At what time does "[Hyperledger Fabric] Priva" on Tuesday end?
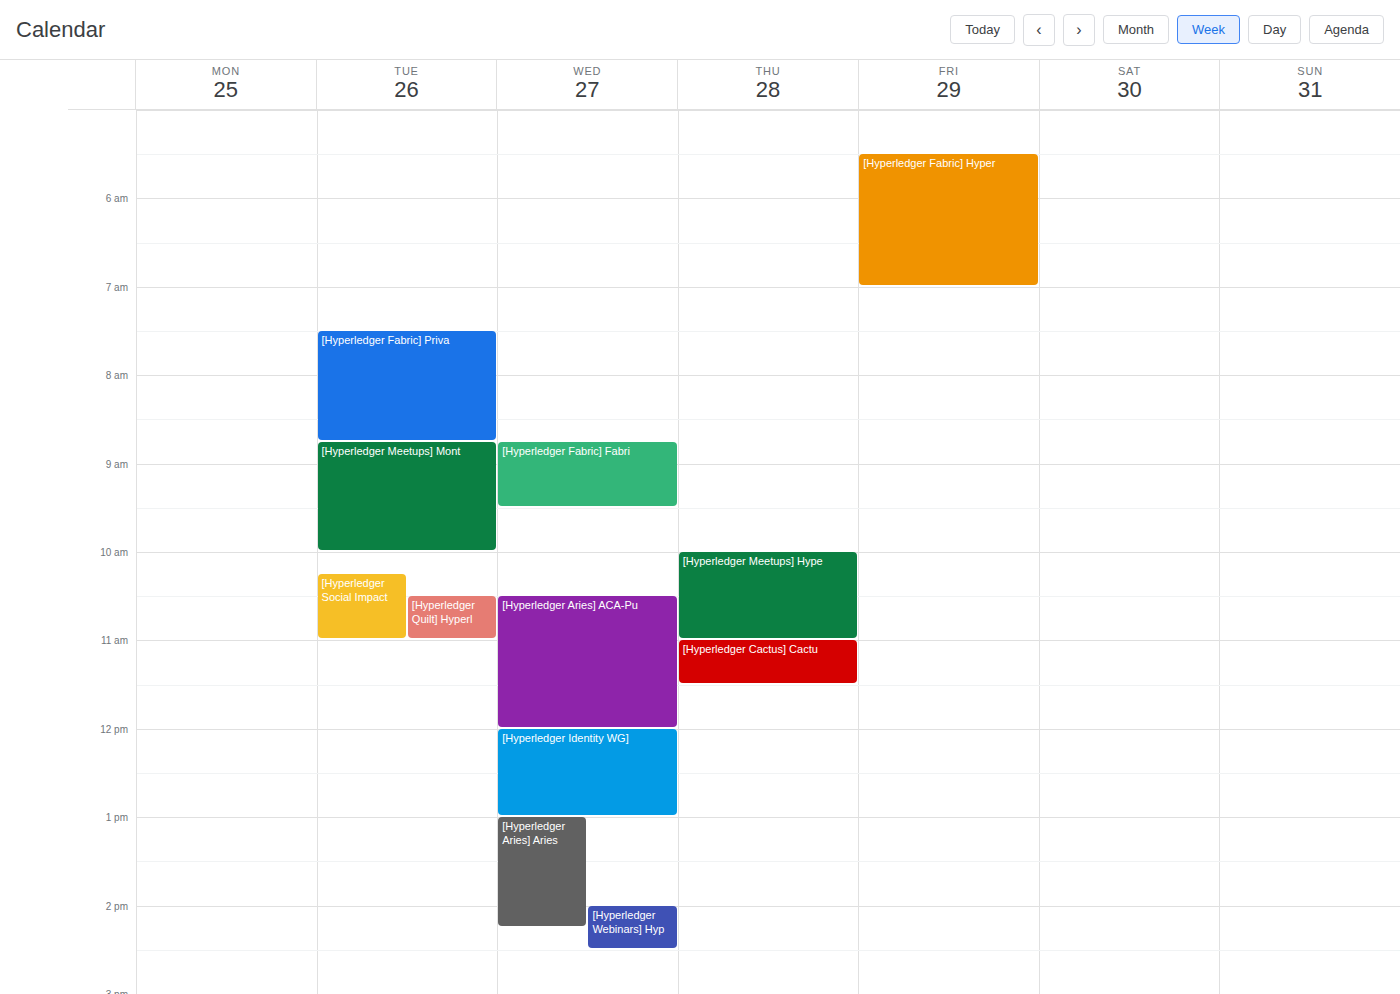
8:45 AM